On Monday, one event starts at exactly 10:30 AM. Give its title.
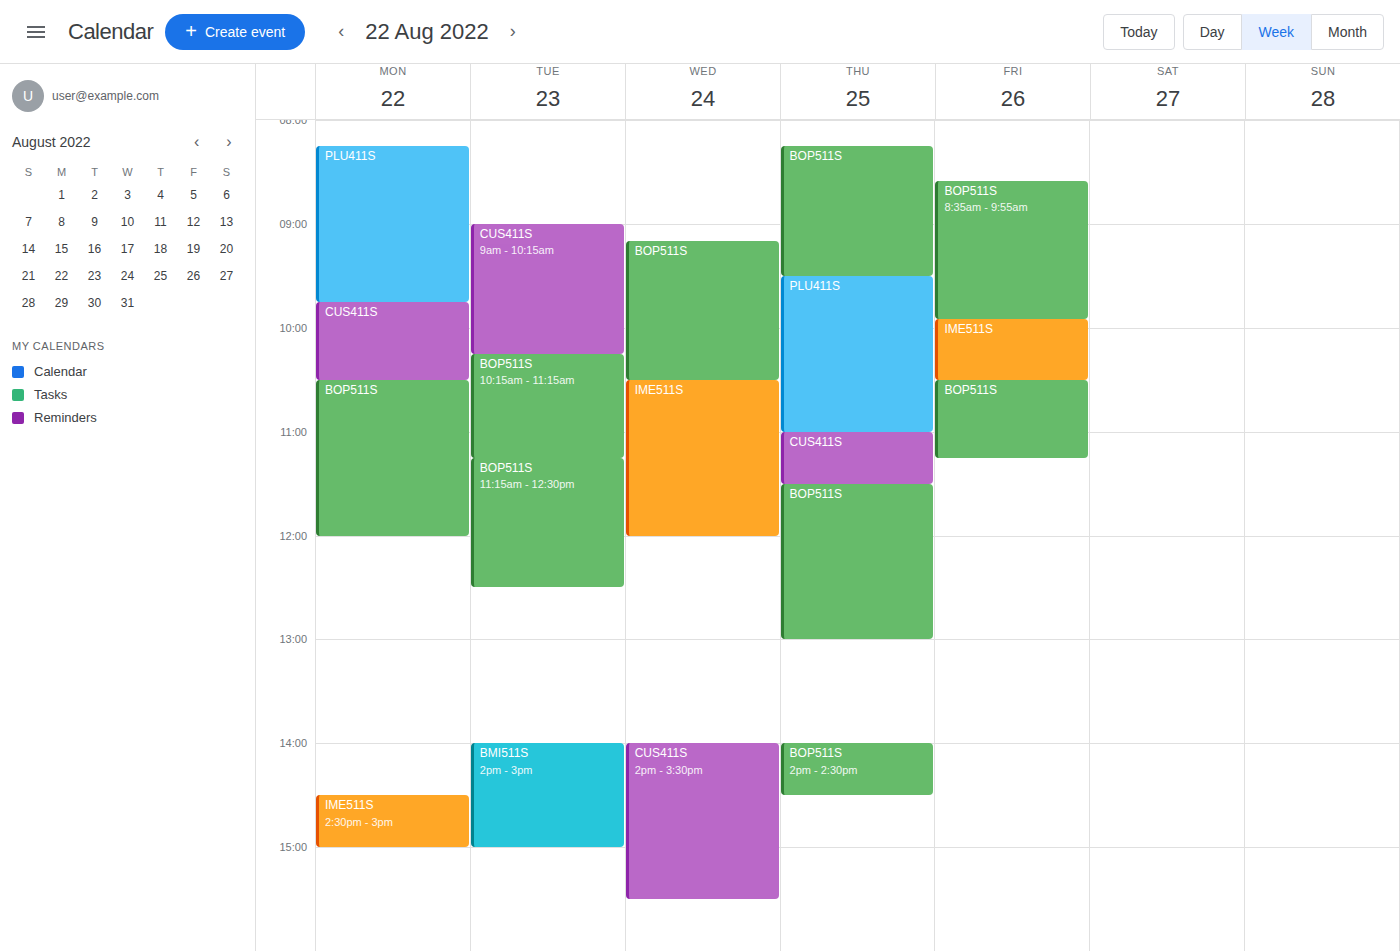
"BOP511S"